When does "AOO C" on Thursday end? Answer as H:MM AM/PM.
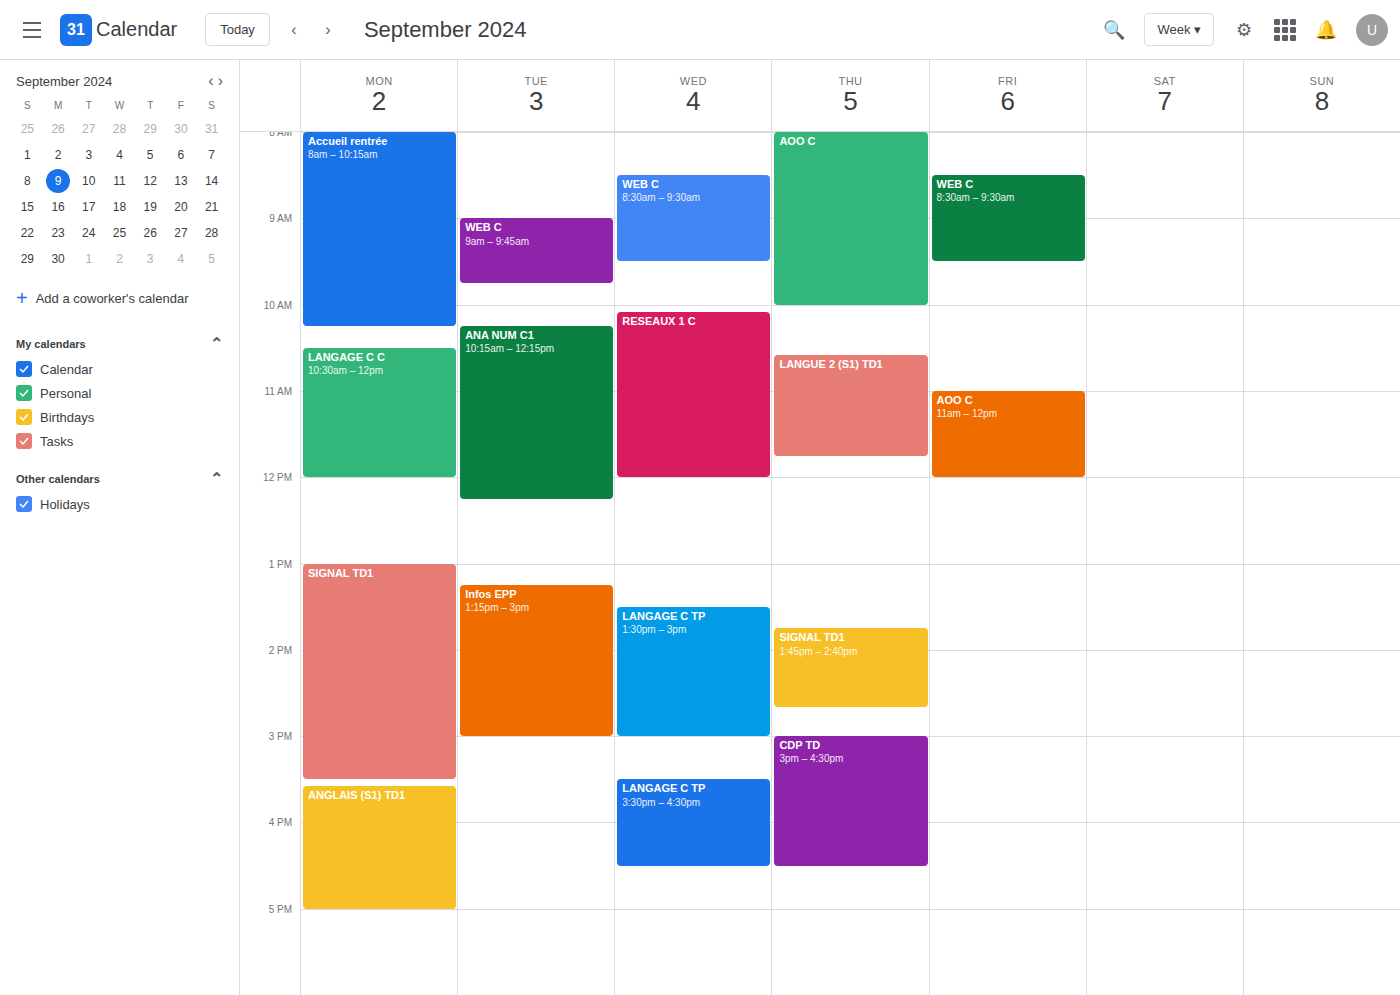
10:00 AM